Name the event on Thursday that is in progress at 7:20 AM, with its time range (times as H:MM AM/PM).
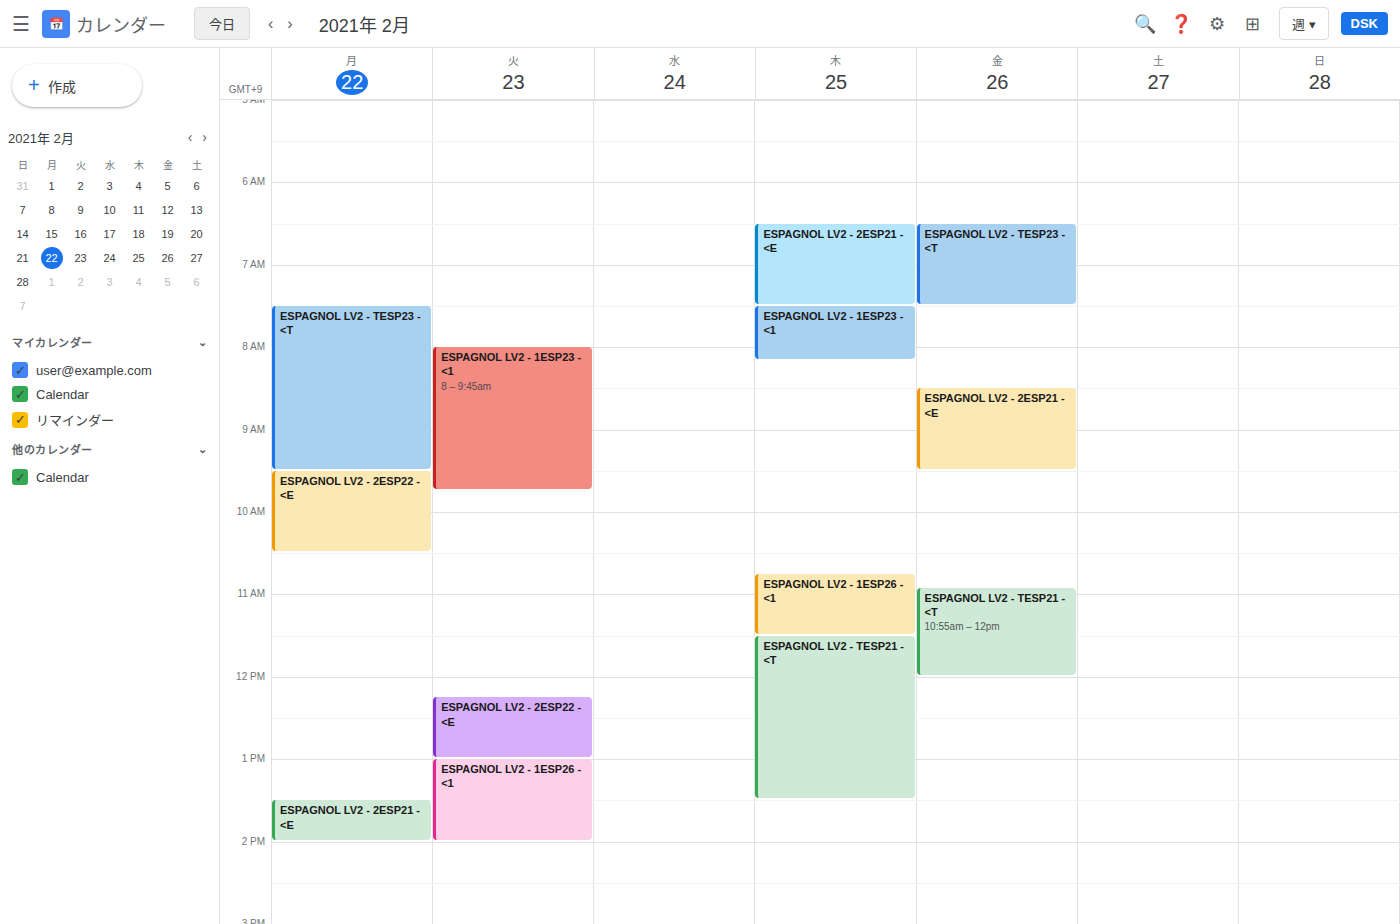
"ESPAGNOL LV2 - 2ESP21 - <E", 6:30 AM to 7:30 AM